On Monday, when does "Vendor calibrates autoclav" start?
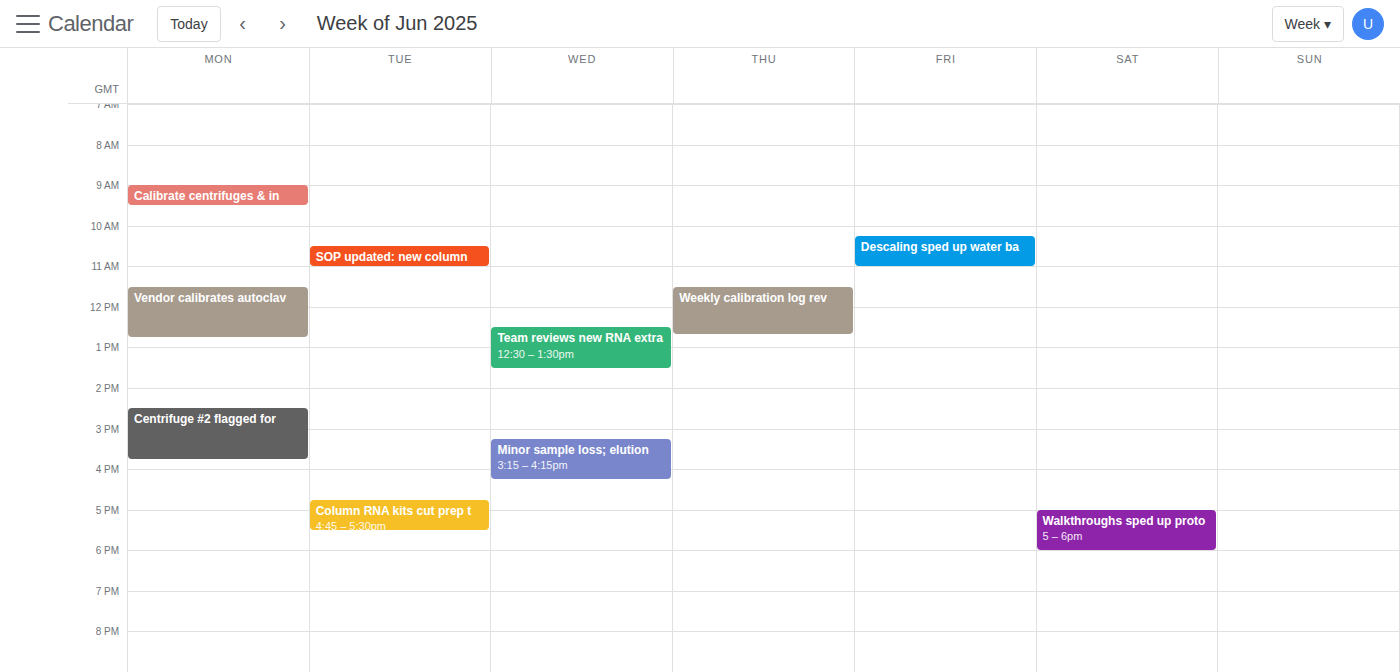
11:30 AM